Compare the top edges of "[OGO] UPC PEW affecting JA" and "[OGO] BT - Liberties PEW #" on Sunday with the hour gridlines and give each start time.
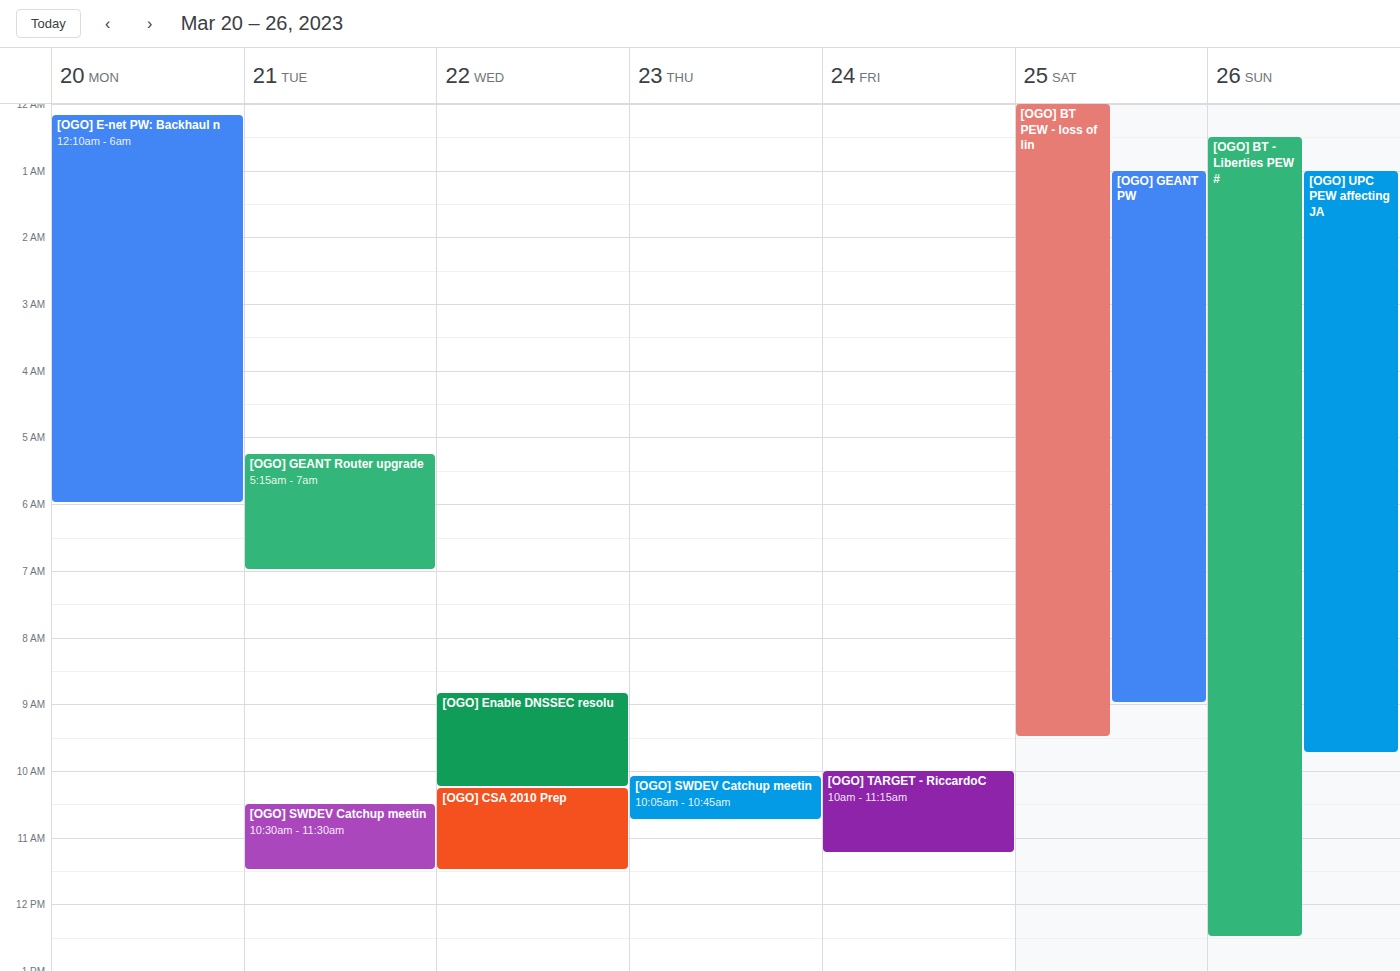
"[OGO] UPC PEW affecting JA": 1:00 AM, exactly on the 1 AM line. "[OGO] BT - Liberties PEW #": 12:30 AM, halfway between the 12 AM and 1 AM lines.